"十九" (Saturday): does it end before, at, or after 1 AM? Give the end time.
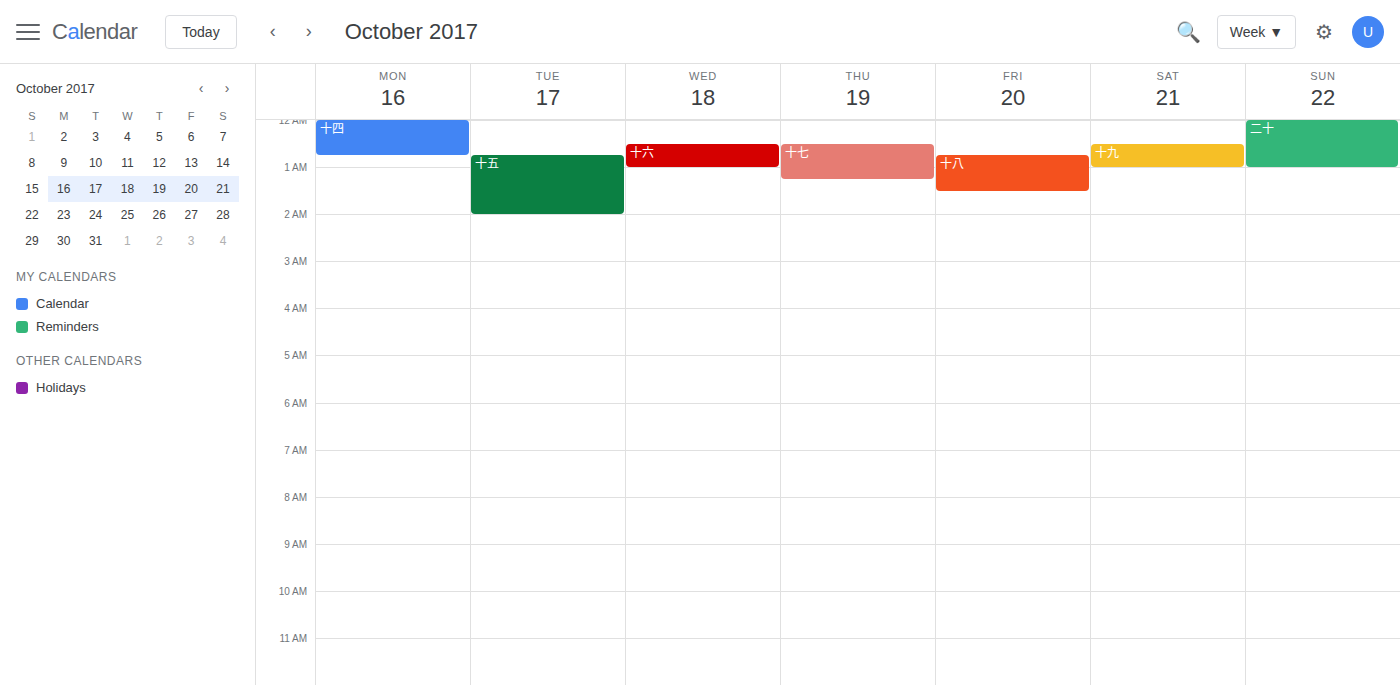
1:00 AM -- exactly at 1 AM, on the 1 AM line.